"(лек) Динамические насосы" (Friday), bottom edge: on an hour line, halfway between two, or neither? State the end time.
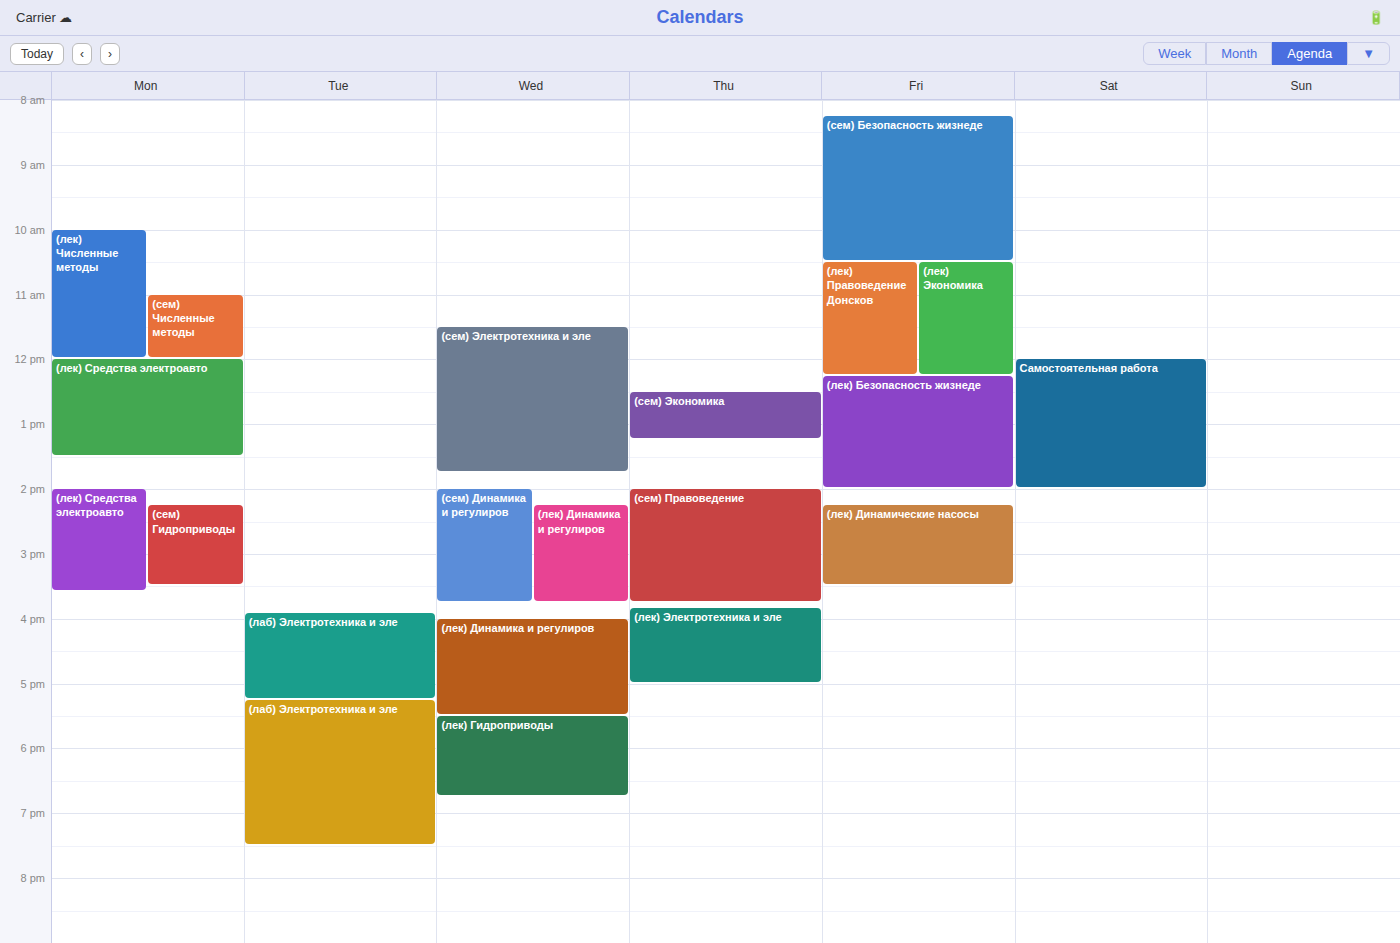
3:30 PM -- halfway between the 3 PM and 4 PM lines.